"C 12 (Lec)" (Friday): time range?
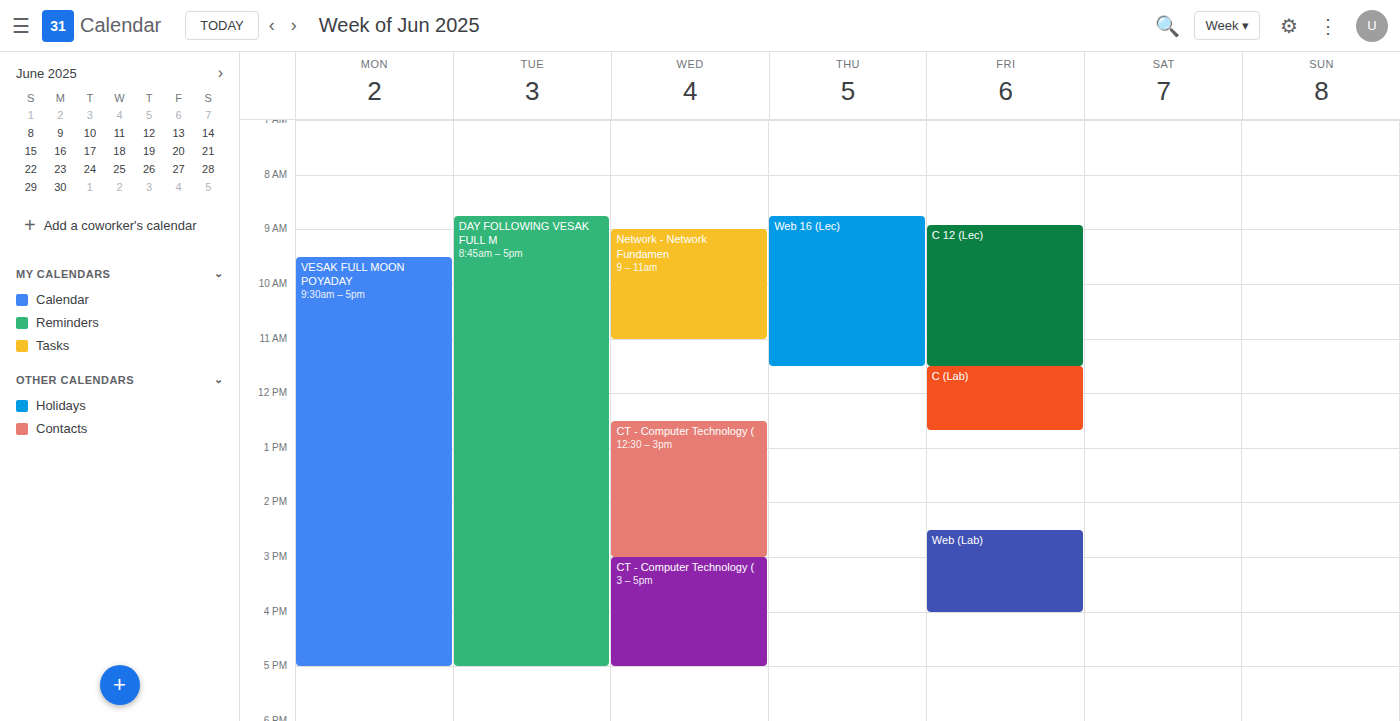
8:55 AM to 11:30 AM